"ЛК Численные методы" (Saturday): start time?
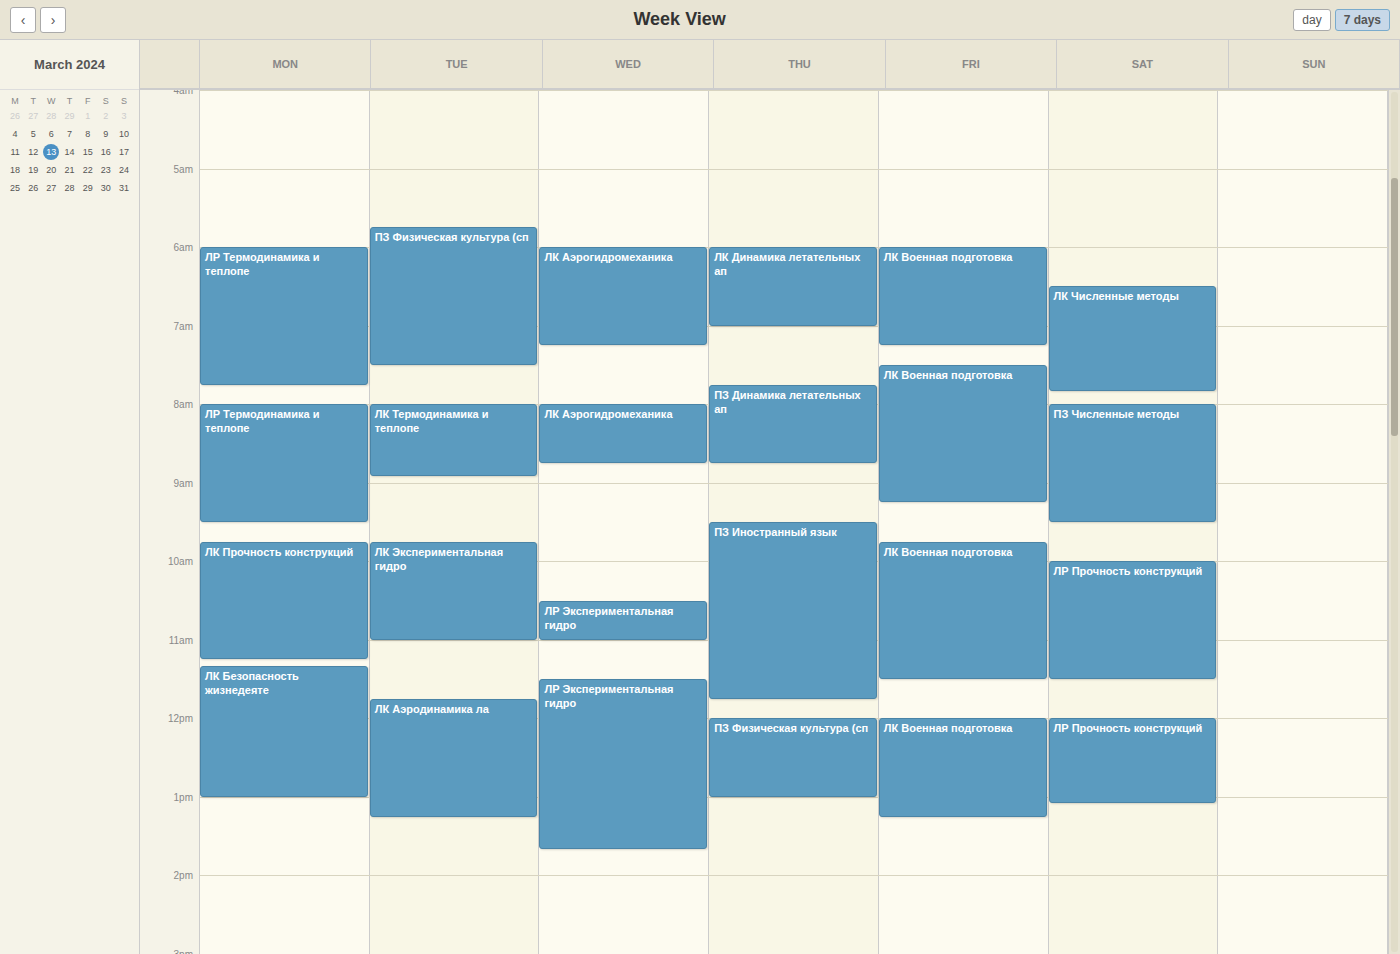
6:30 AM